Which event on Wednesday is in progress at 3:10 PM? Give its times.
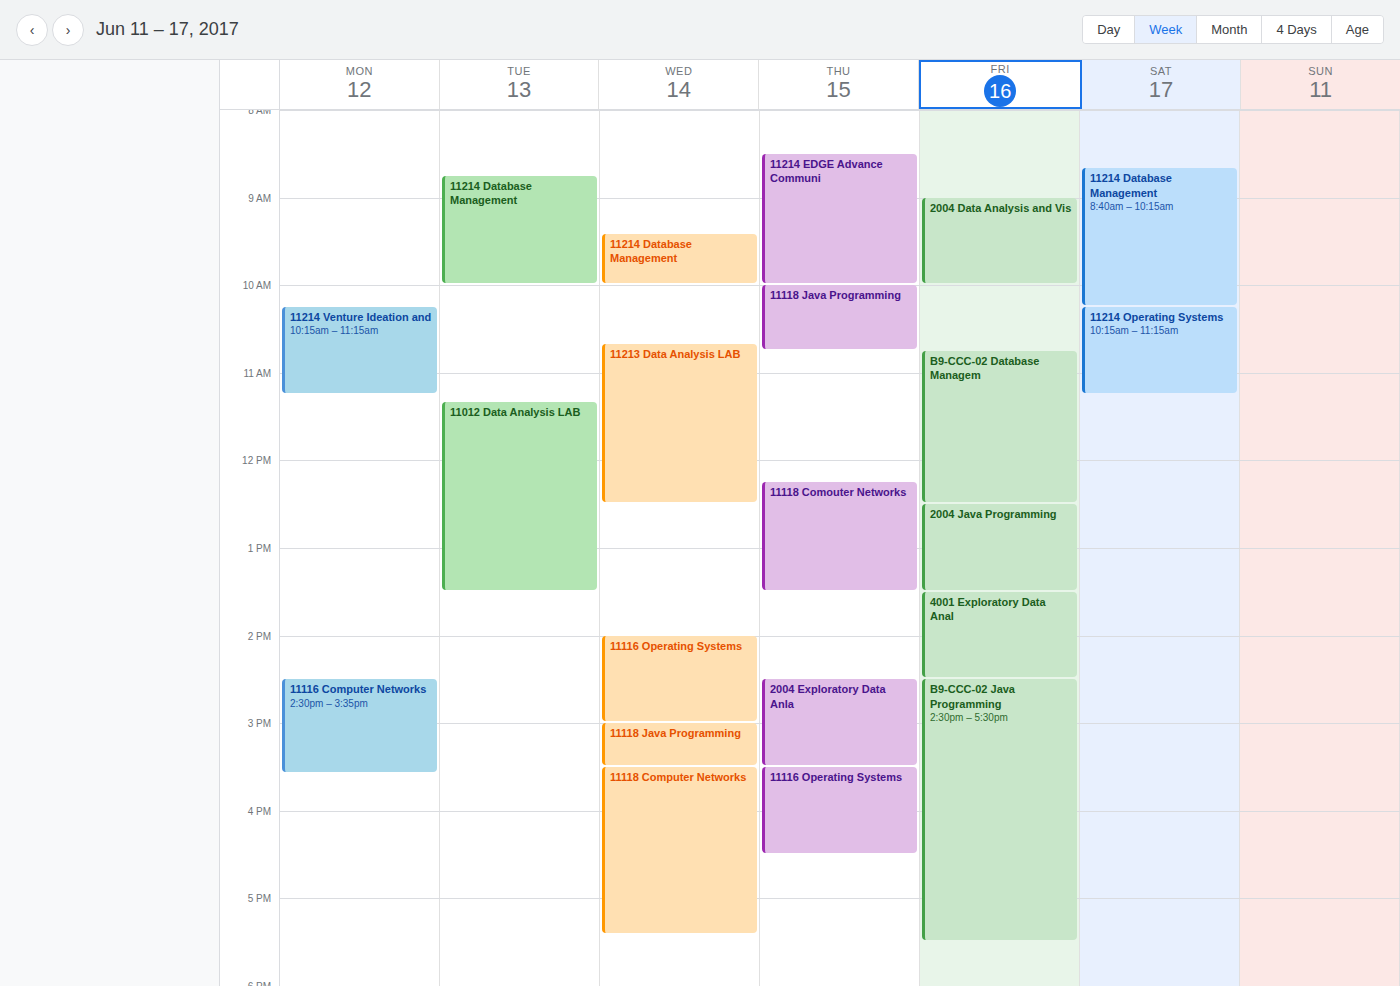
"11118 Java Programming", 3:00 PM to 3:30 PM